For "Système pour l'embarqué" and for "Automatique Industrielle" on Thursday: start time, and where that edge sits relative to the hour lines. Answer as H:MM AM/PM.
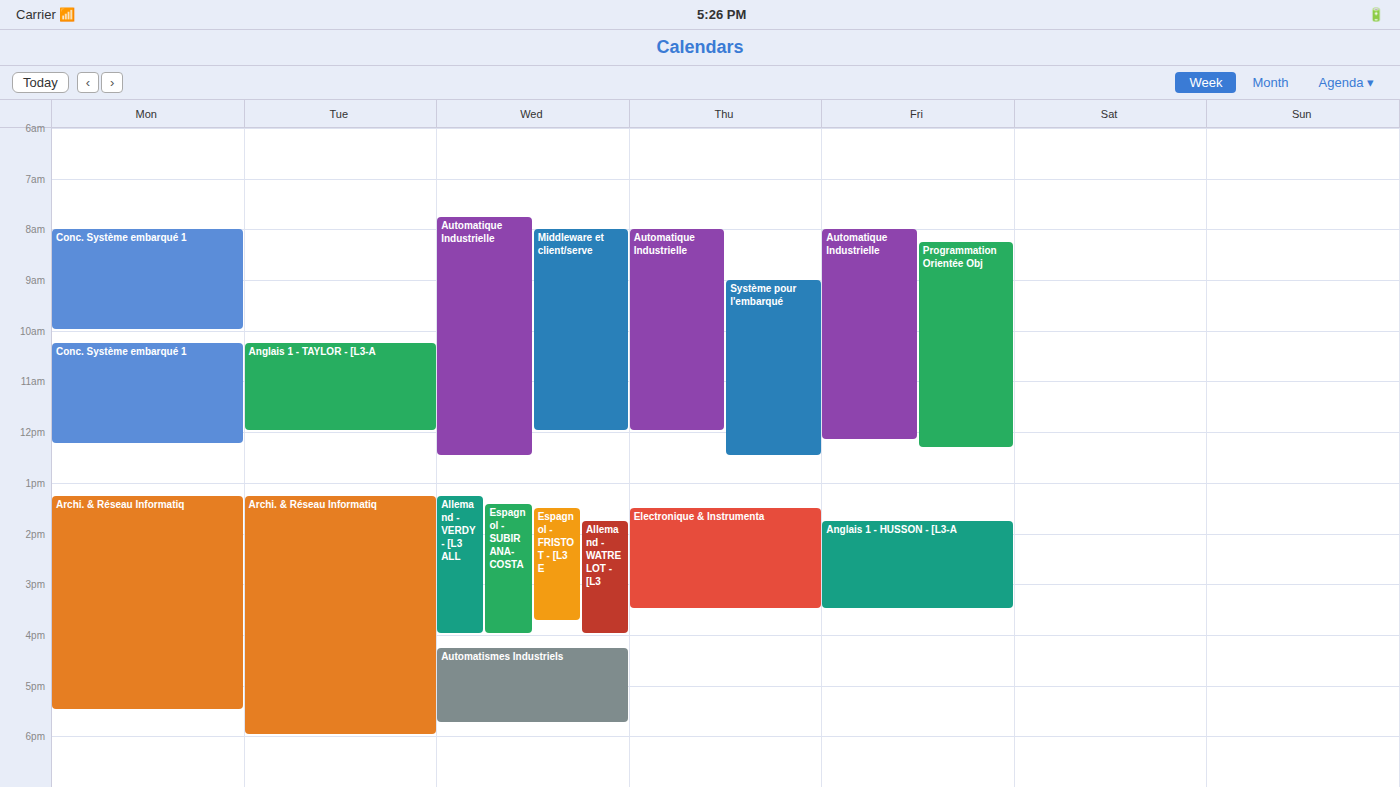
"Système pour l'embarqué": 9:00 AM, exactly on the 9 AM line. "Automatique Industrielle": 8:00 AM, exactly on the 8 AM line.